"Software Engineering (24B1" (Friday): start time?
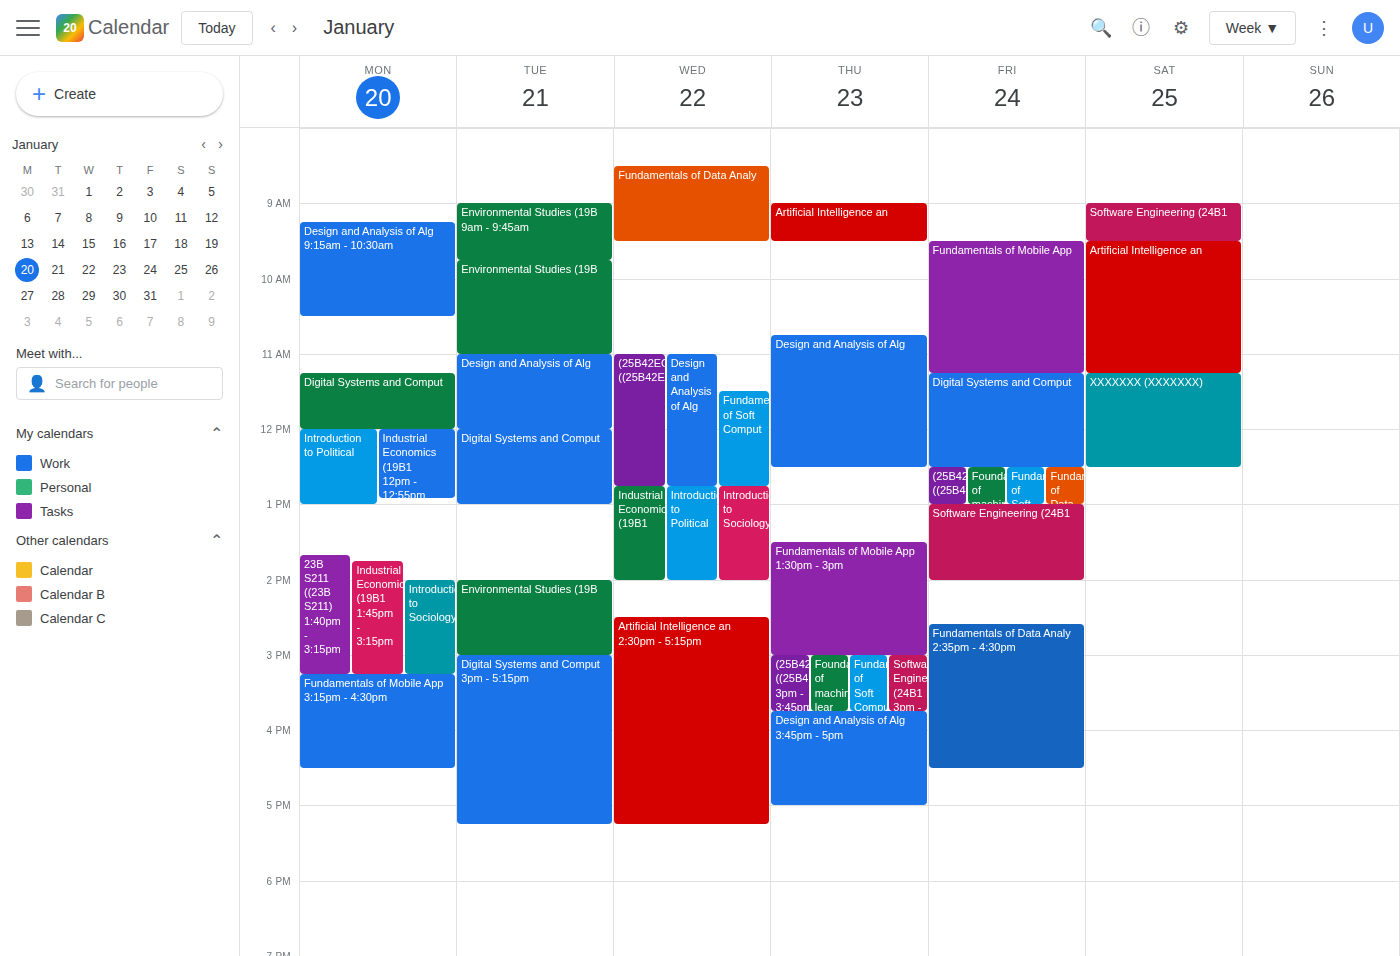
13:00